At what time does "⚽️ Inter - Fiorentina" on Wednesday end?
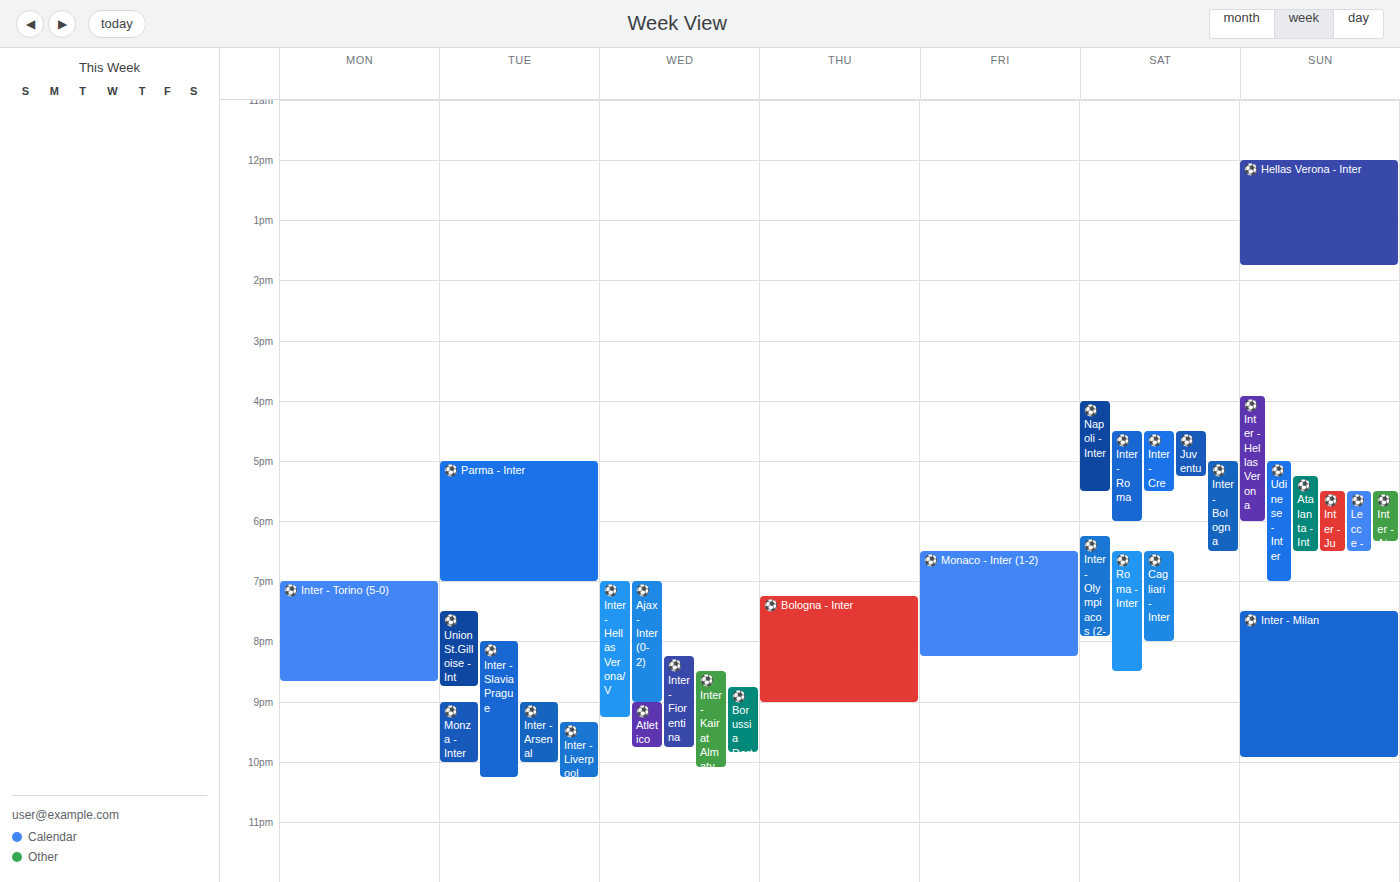
21:45